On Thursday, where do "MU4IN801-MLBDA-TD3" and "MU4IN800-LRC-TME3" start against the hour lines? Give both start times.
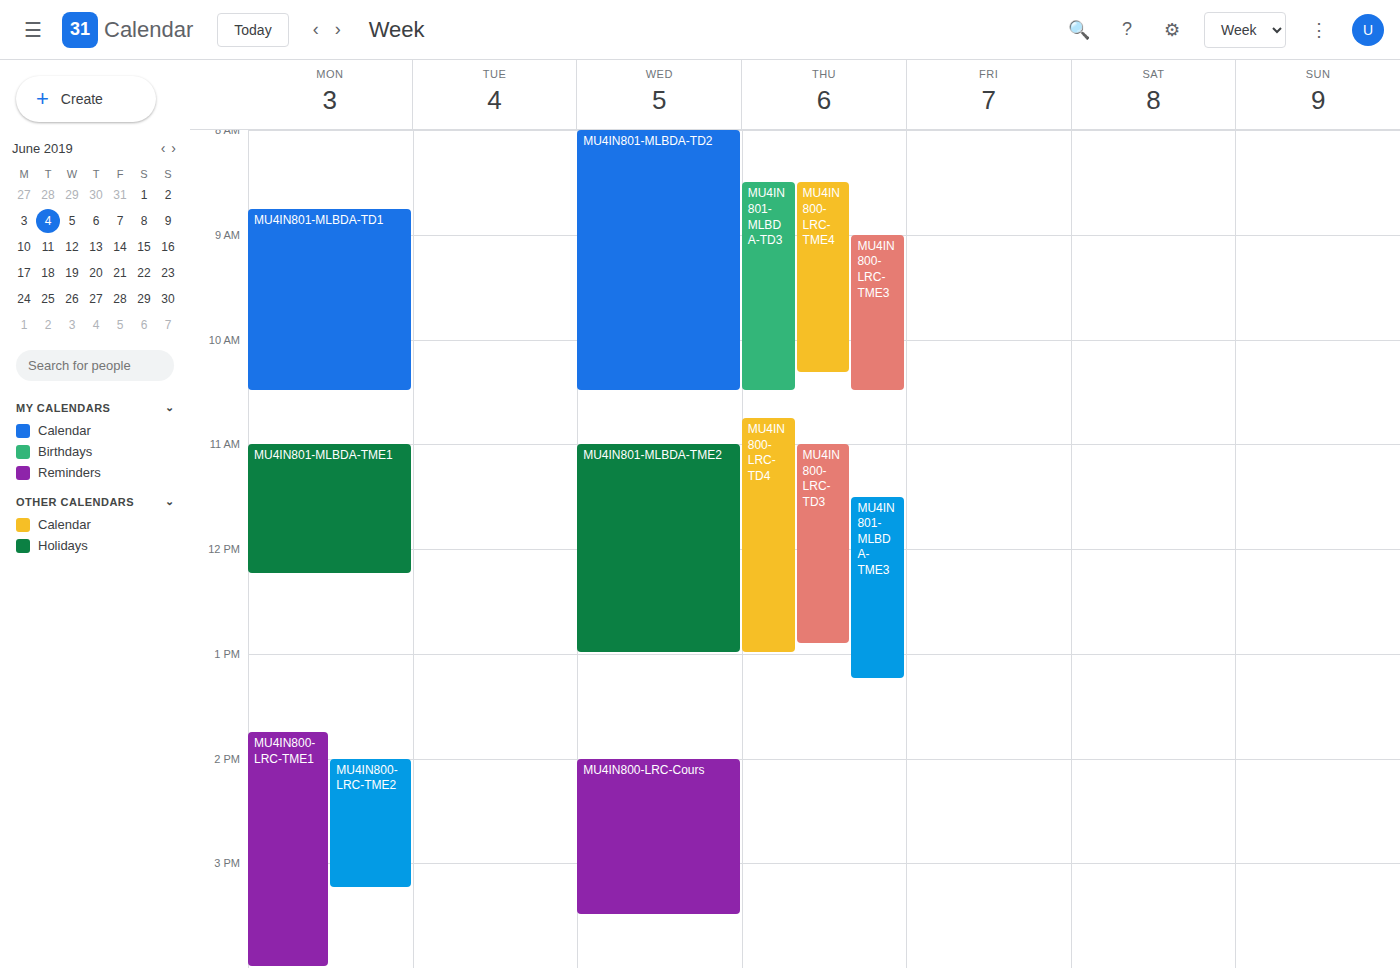
"MU4IN801-MLBDA-TD3": 08:30, halfway between the 08:00 and 09:00 lines. "MU4IN800-LRC-TME3": 09:00, exactly on the 09:00 line.